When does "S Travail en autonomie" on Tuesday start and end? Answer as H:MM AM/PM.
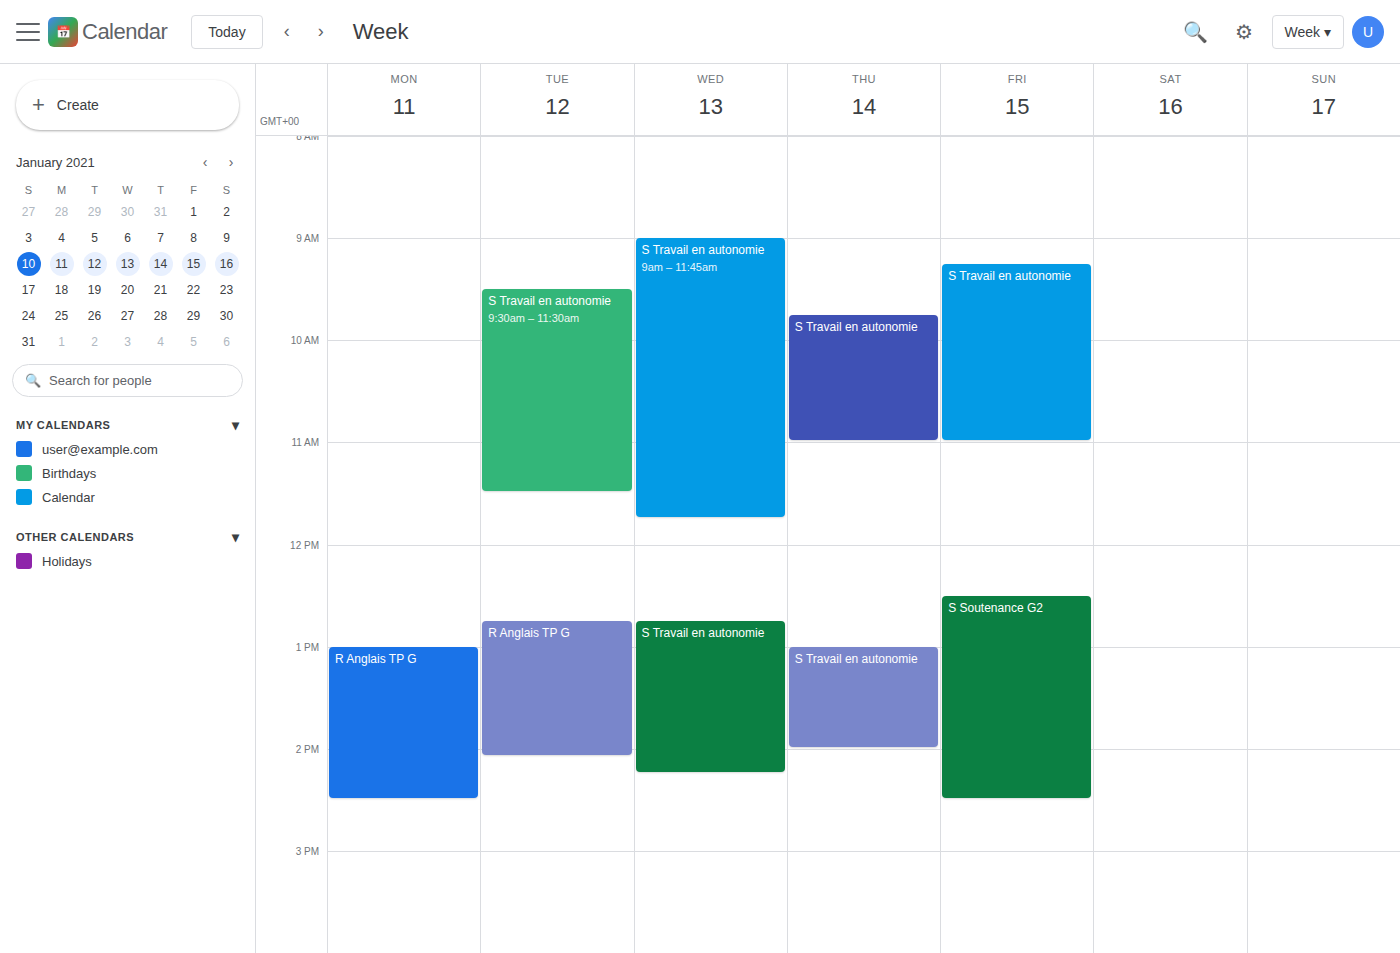
9:30 AM to 11:30 AM